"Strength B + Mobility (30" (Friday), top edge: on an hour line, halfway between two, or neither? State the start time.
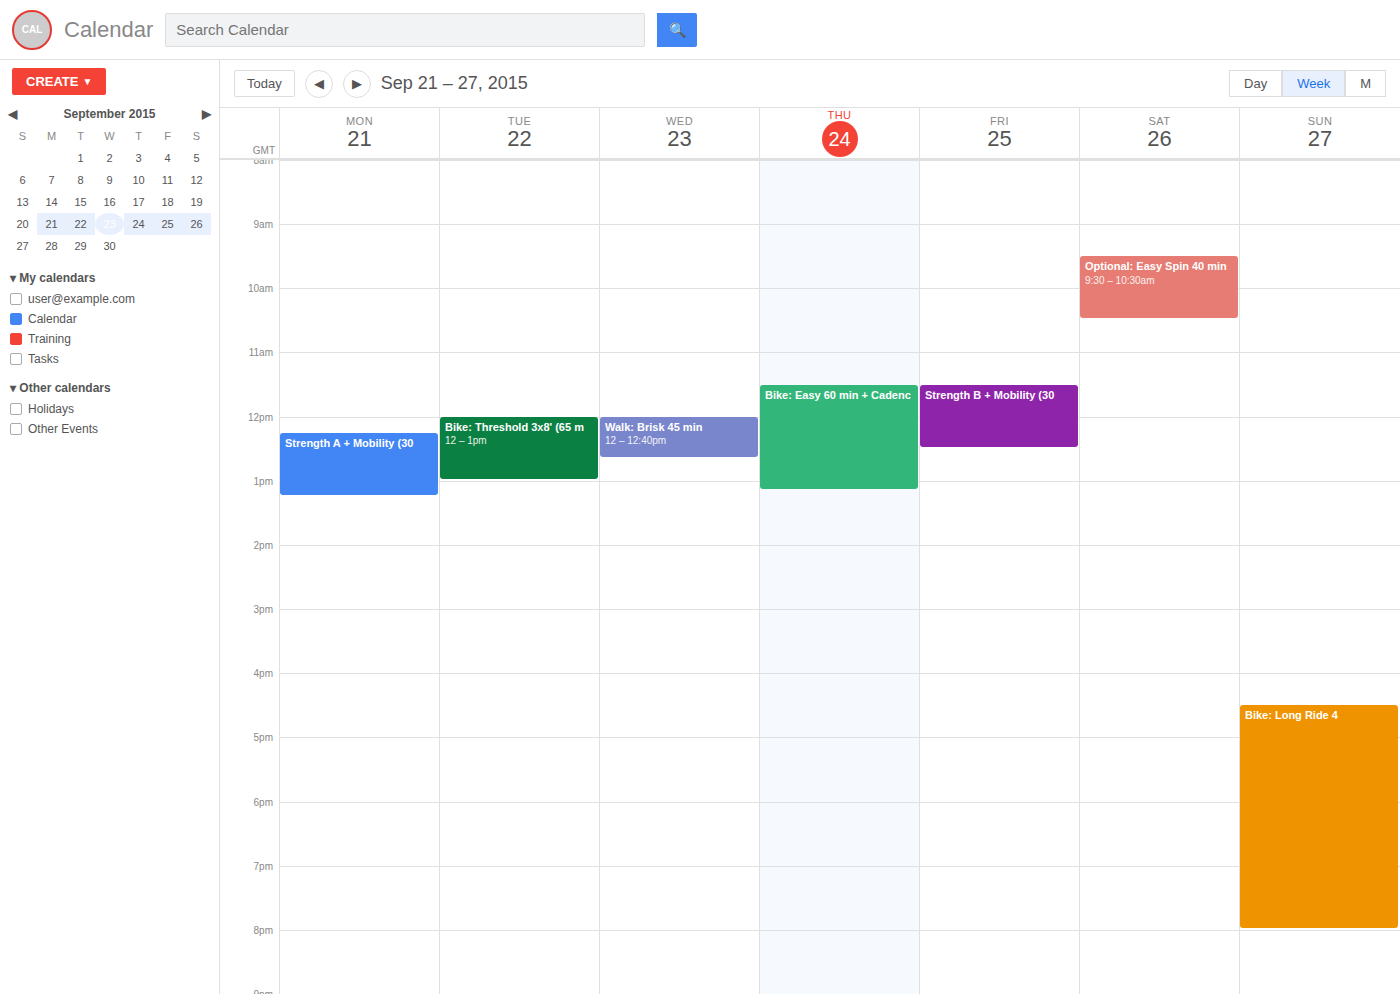
11:30 AM -- halfway between the 11 AM and 12 PM lines.